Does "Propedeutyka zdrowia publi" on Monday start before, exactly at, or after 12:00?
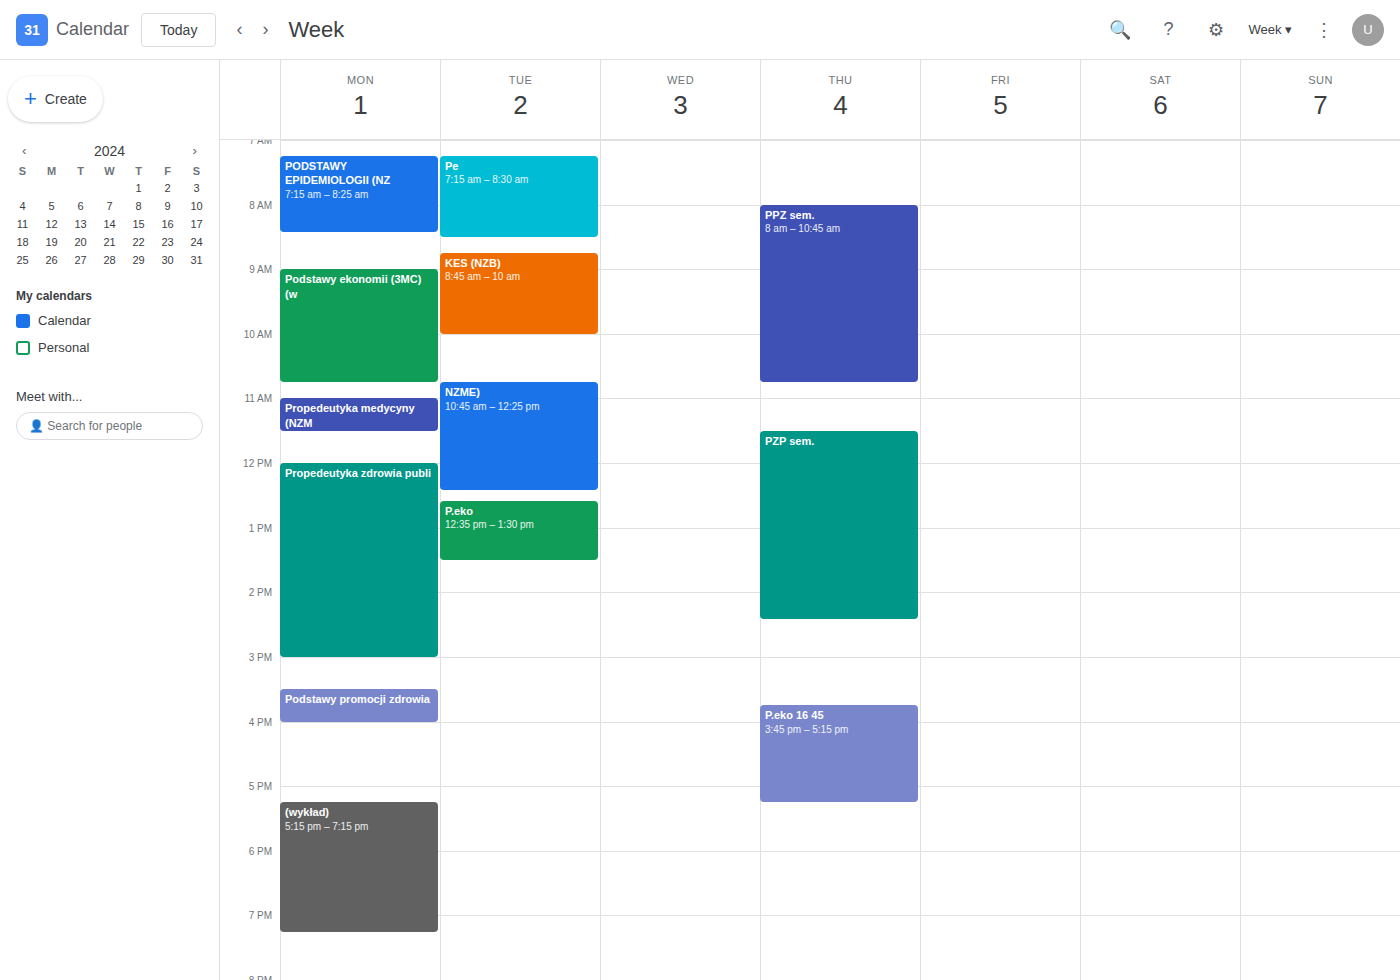
12:00 -- exactly at 12:00, on the 12:00 line.